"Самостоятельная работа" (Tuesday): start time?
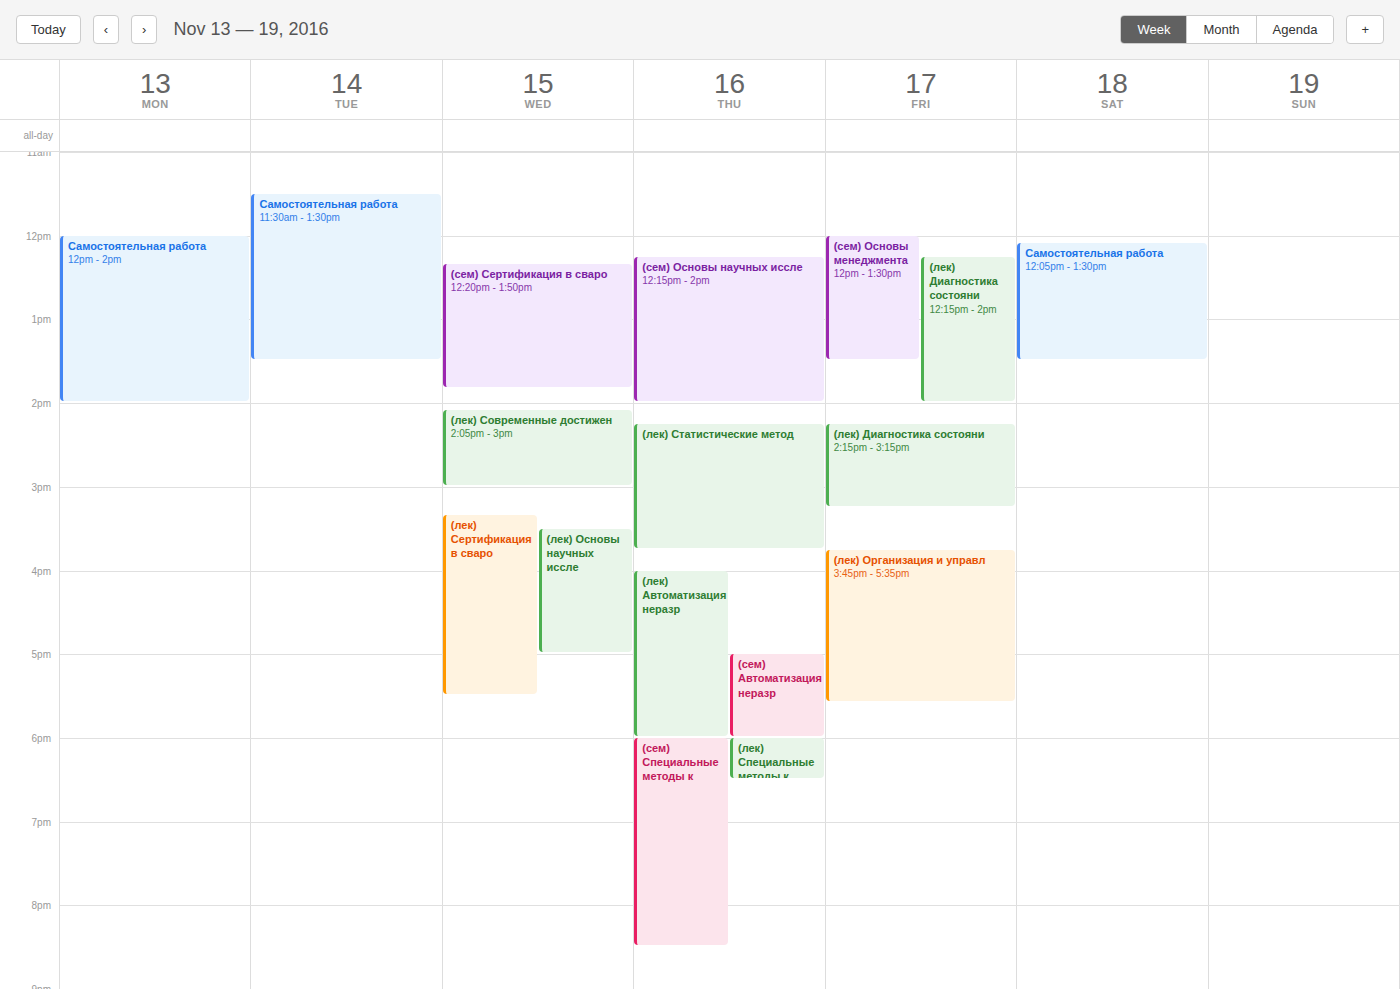
11:30 AM